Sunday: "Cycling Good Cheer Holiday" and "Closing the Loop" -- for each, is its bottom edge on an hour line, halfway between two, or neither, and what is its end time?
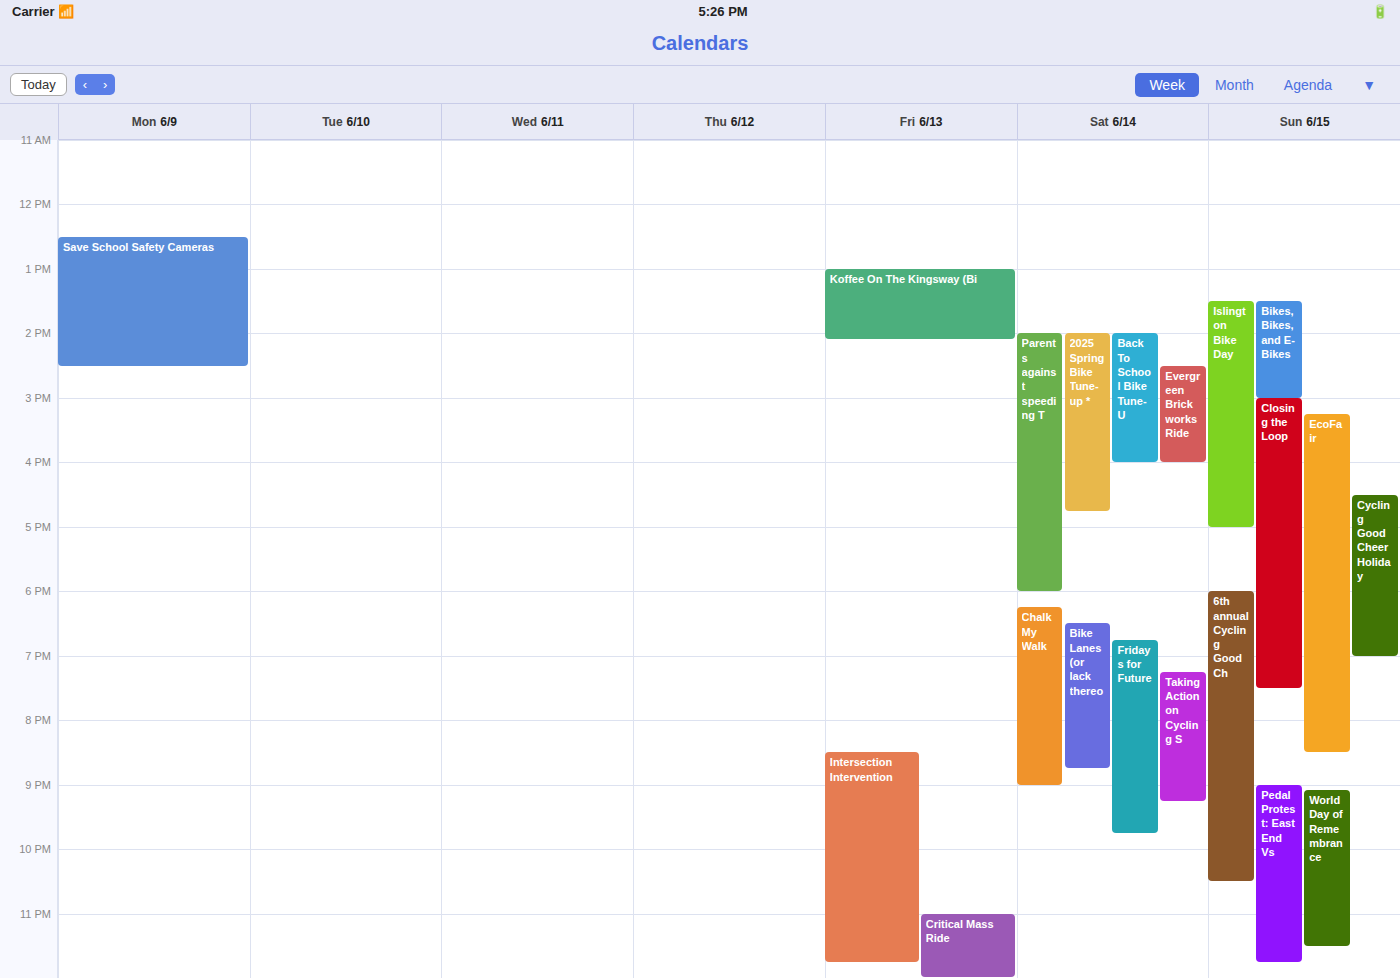
"Cycling Good Cheer Holiday": 19:00, exactly on the 19:00 line. "Closing the Loop": 19:30, halfway between the 19:00 and 20:00 lines.